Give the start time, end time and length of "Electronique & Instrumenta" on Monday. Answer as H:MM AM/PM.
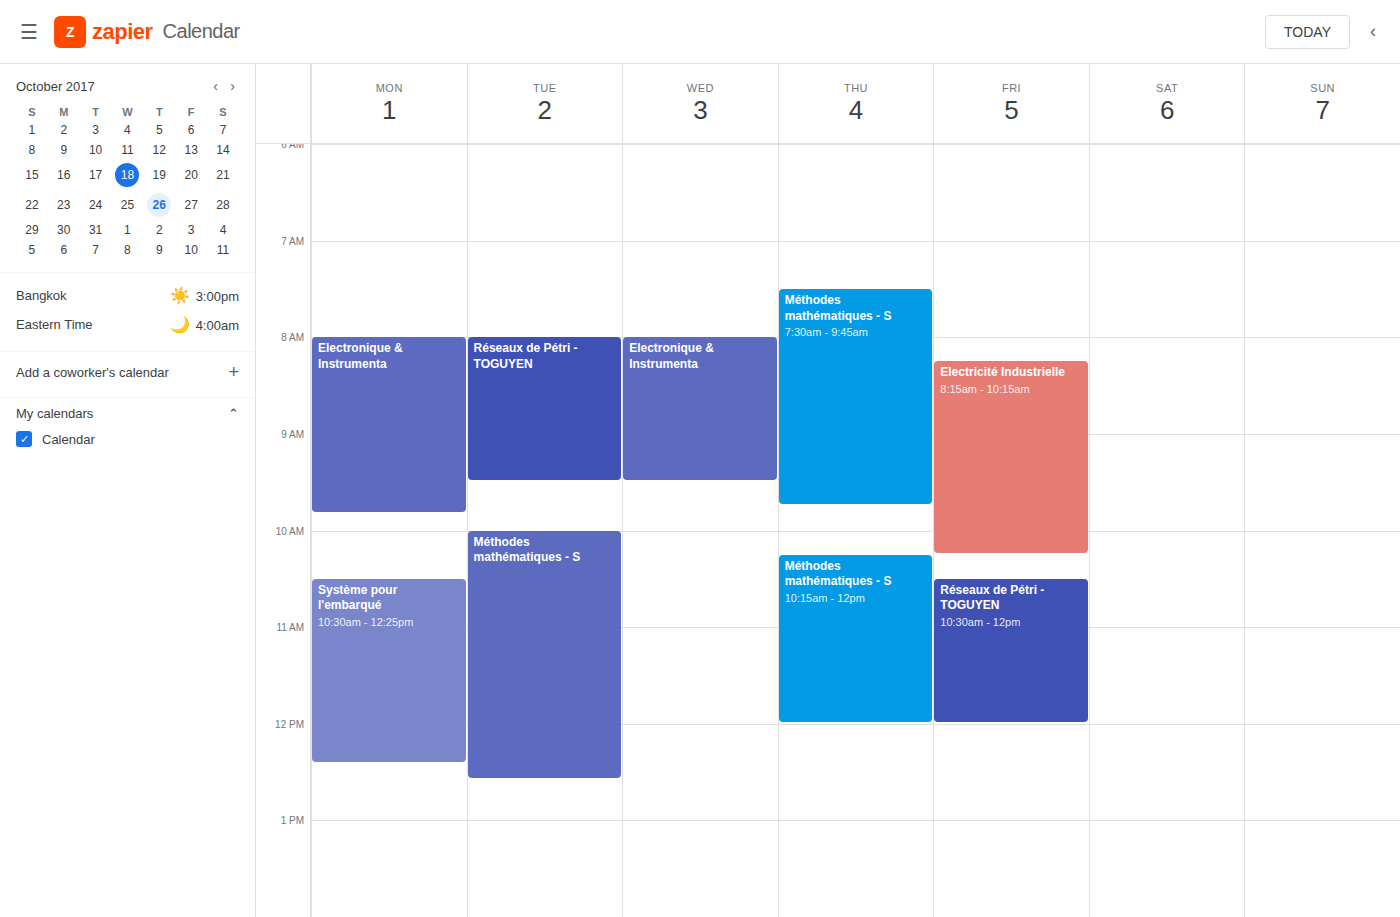
8:00 AM to 9:50 AM, 1 hour 50 minutes